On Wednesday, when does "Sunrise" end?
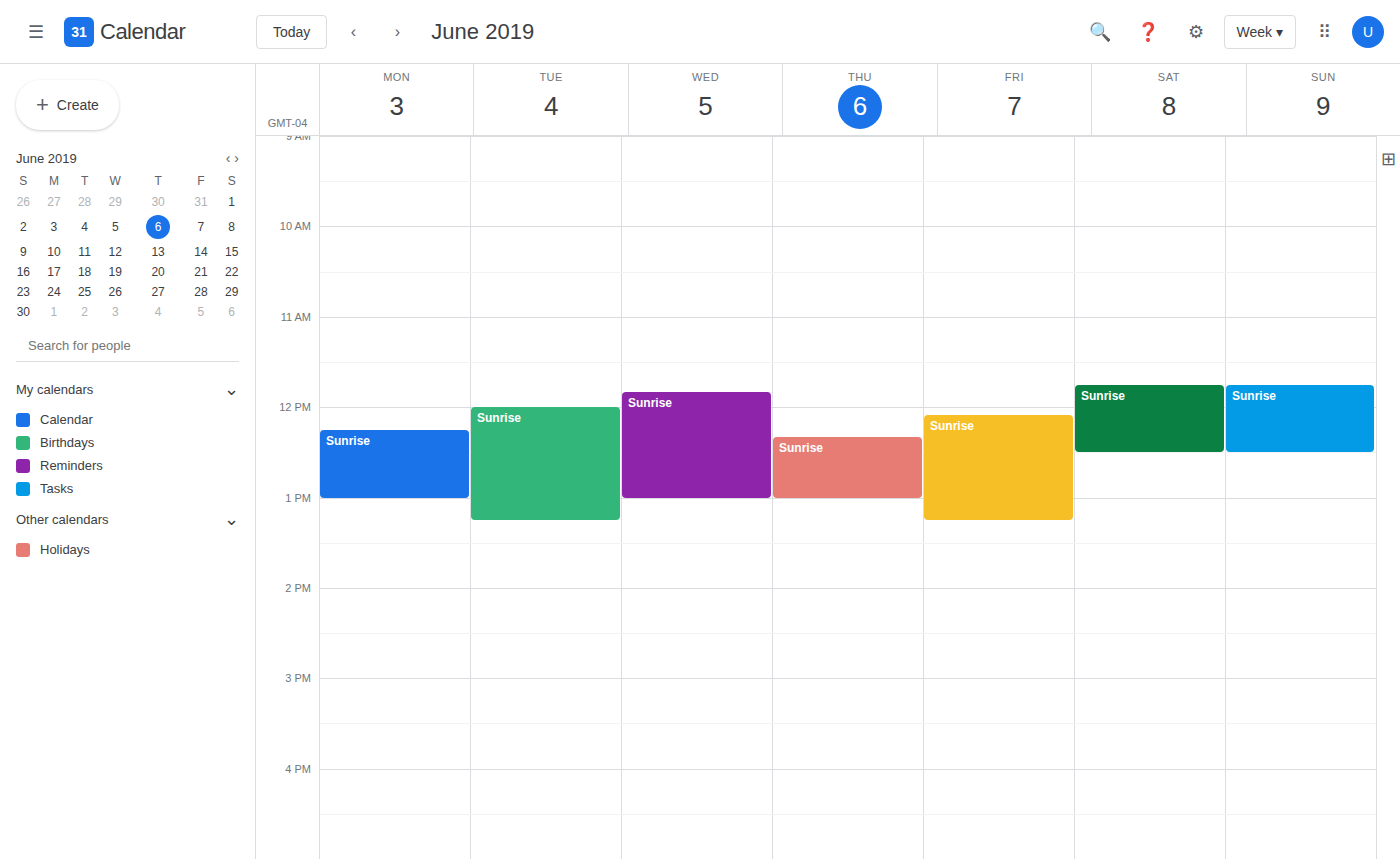
1:00 PM